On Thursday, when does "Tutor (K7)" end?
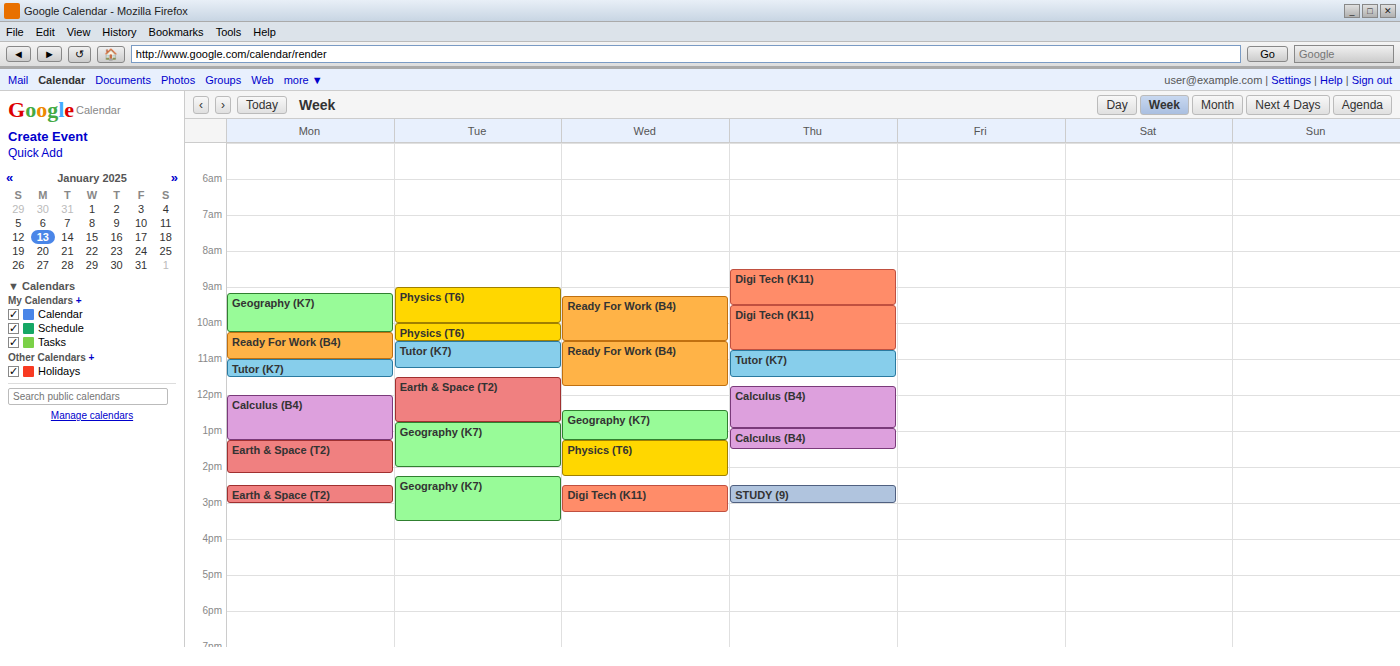
11:30 AM